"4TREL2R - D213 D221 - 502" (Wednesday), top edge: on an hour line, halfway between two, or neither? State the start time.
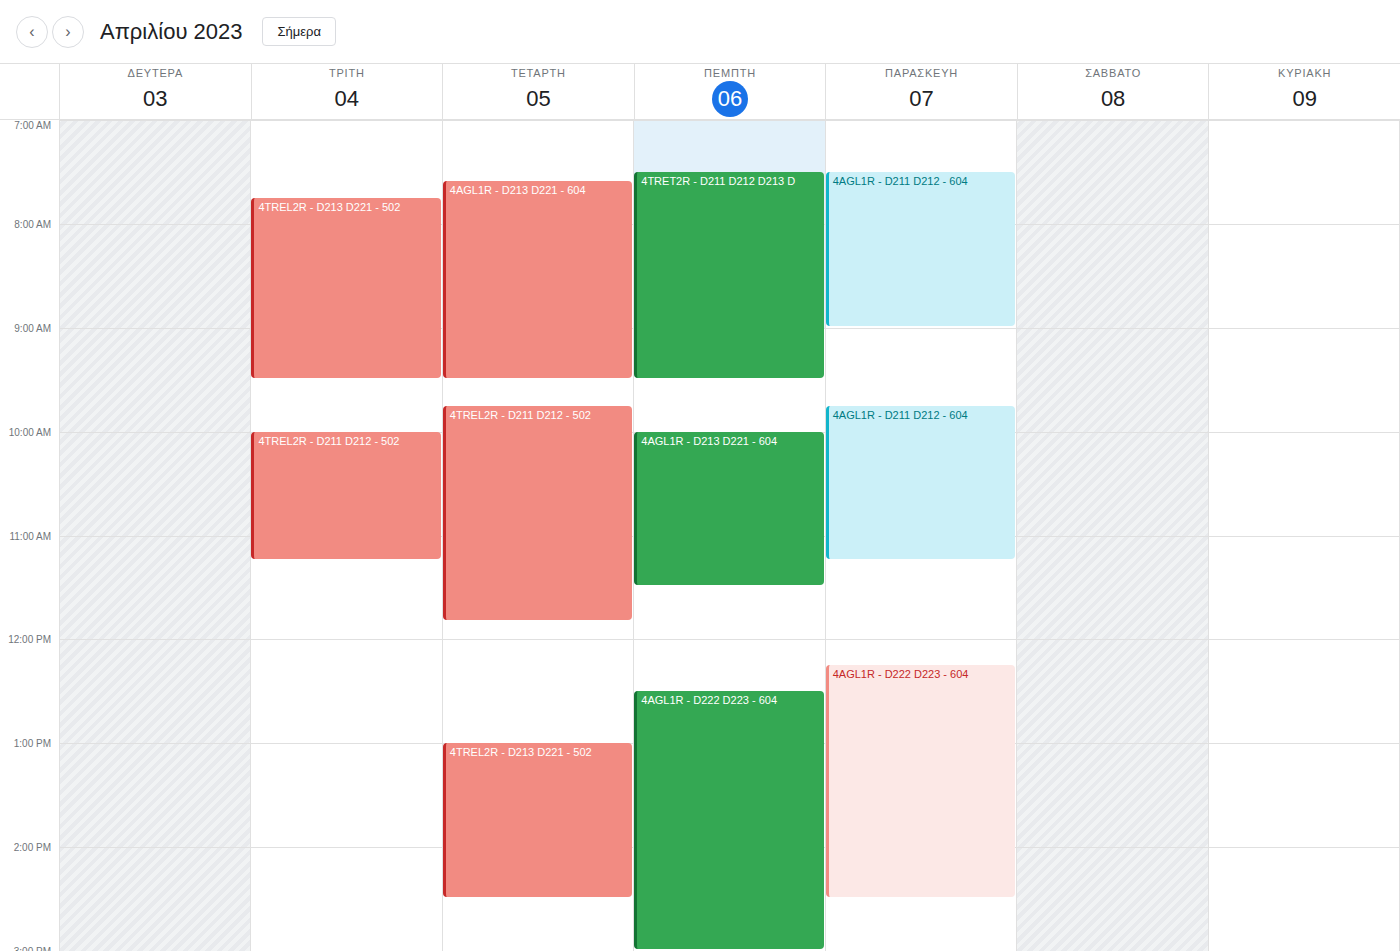
1:00 PM -- exactly on the 1 PM line.